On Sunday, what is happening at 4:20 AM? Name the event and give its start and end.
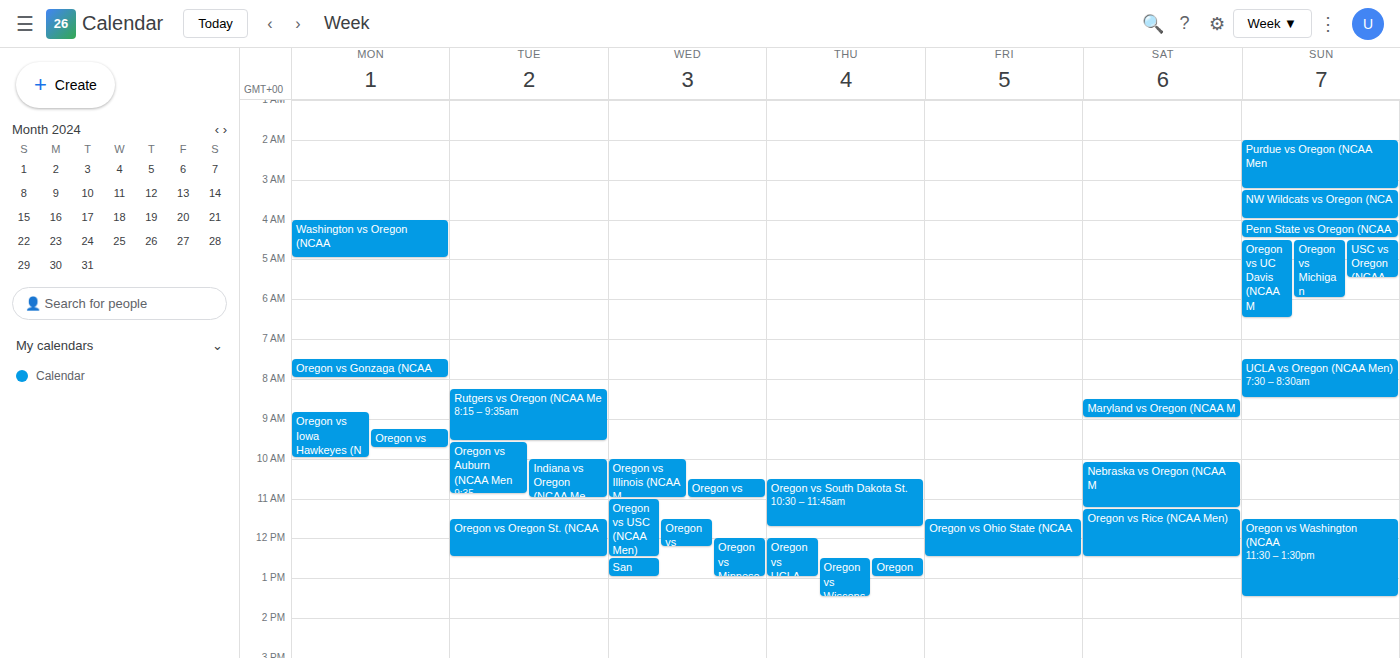
"Penn State vs Oregon (NCAA", 4:00 AM to 4:30 AM